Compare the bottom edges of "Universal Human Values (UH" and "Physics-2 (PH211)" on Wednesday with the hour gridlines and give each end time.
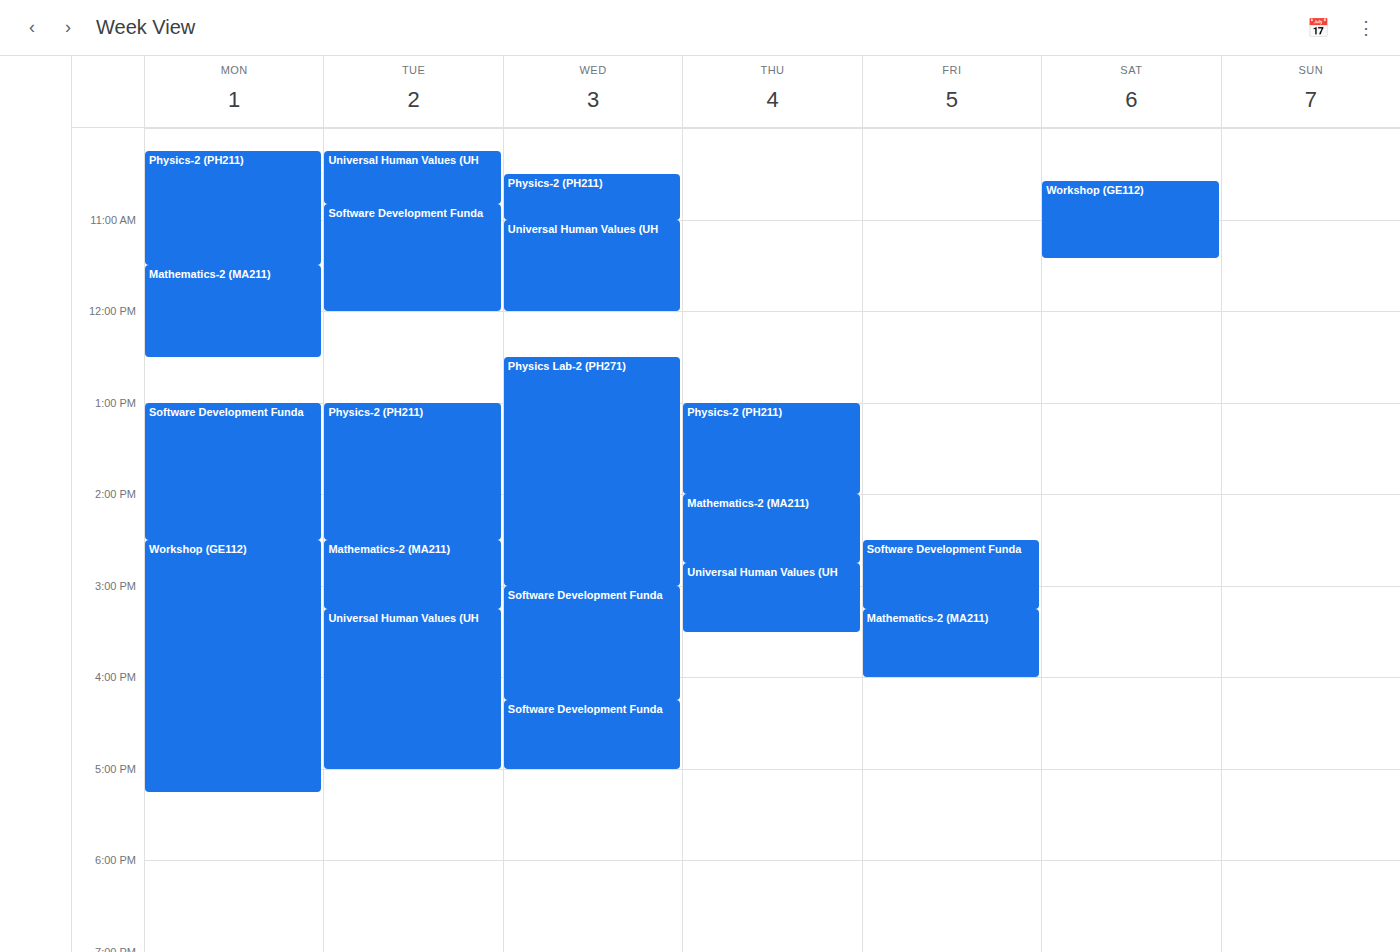
"Universal Human Values (UH": 12:00, exactly on the 12:00 line. "Physics-2 (PH211)": 11:00, exactly on the 11:00 line.